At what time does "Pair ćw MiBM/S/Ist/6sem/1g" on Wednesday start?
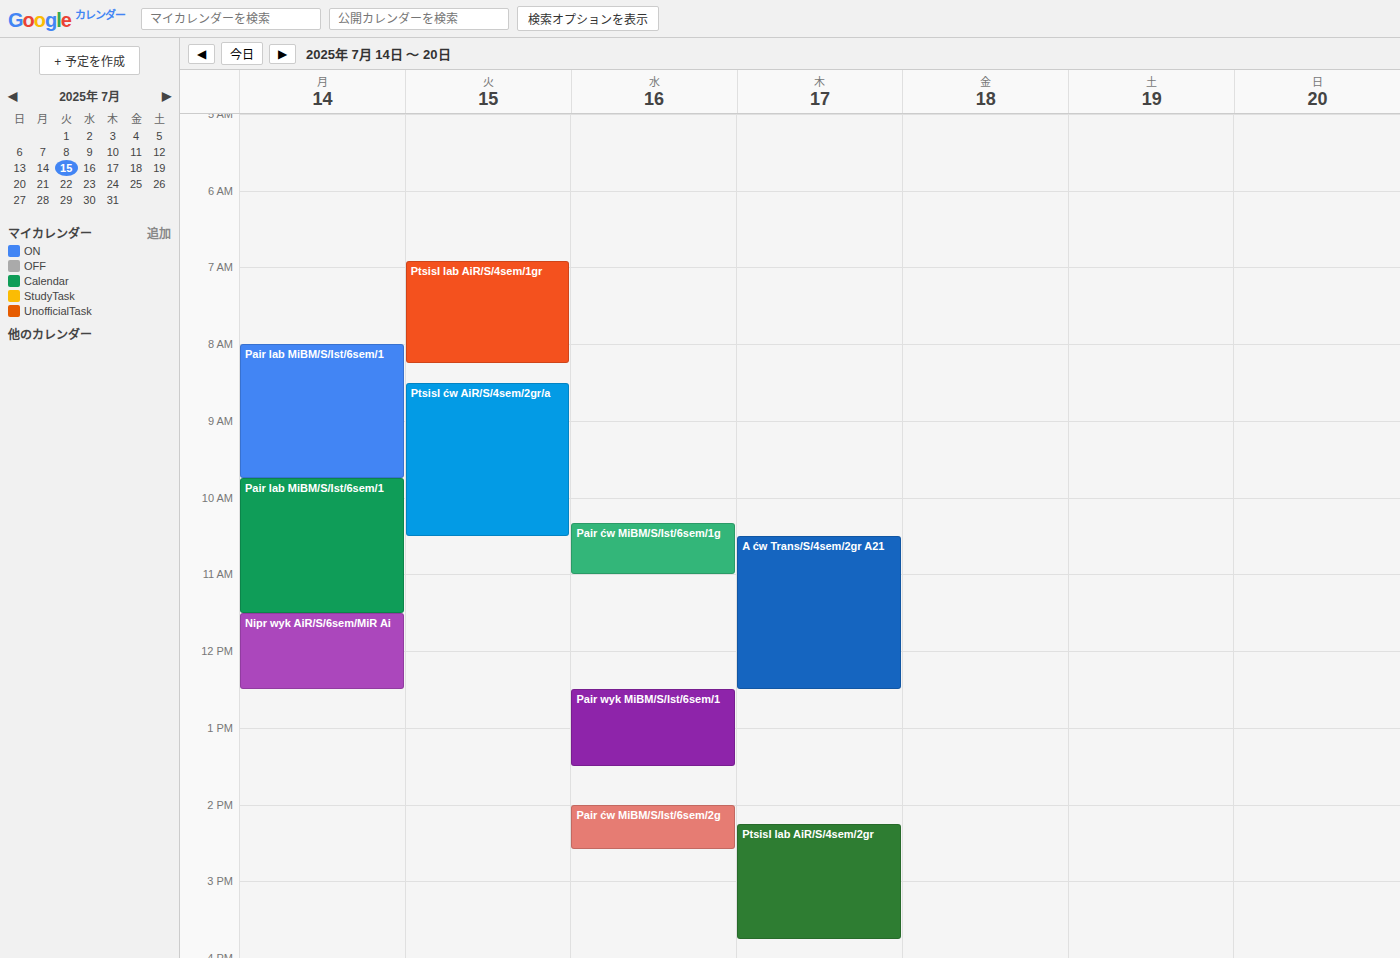
10:20